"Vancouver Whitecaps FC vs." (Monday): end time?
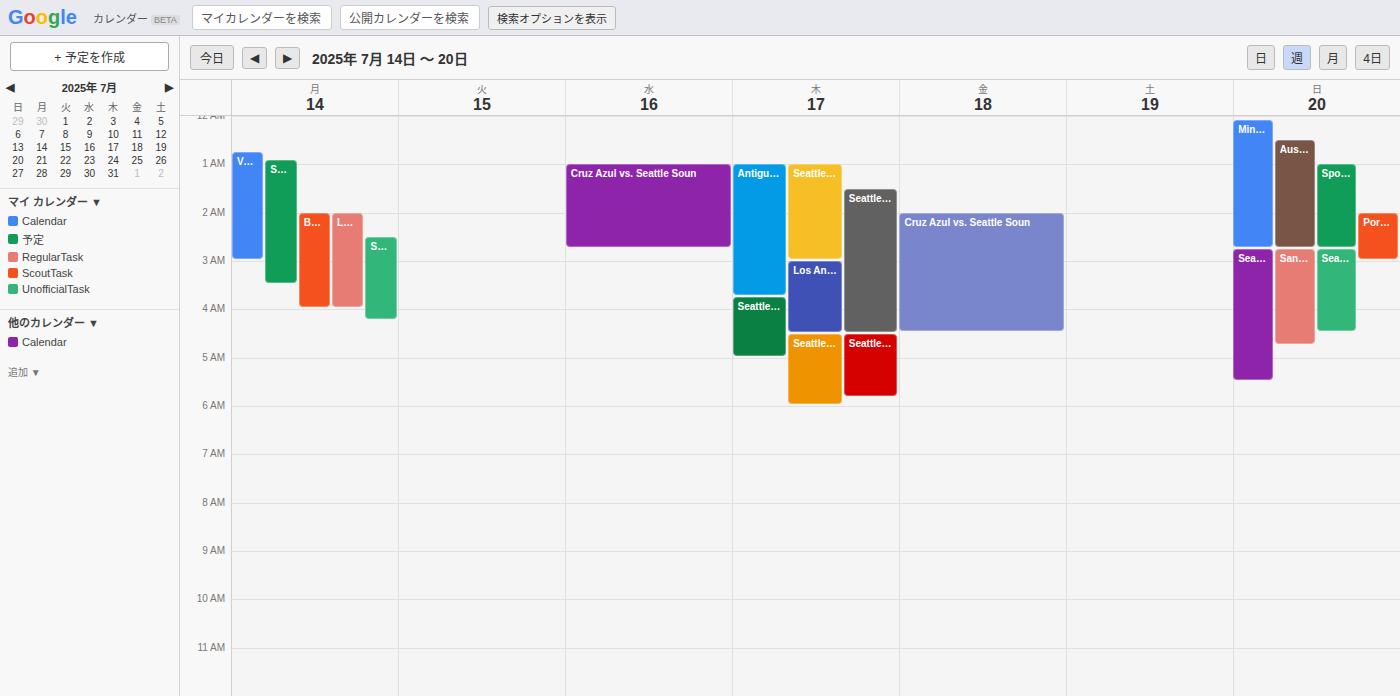
3:00 AM